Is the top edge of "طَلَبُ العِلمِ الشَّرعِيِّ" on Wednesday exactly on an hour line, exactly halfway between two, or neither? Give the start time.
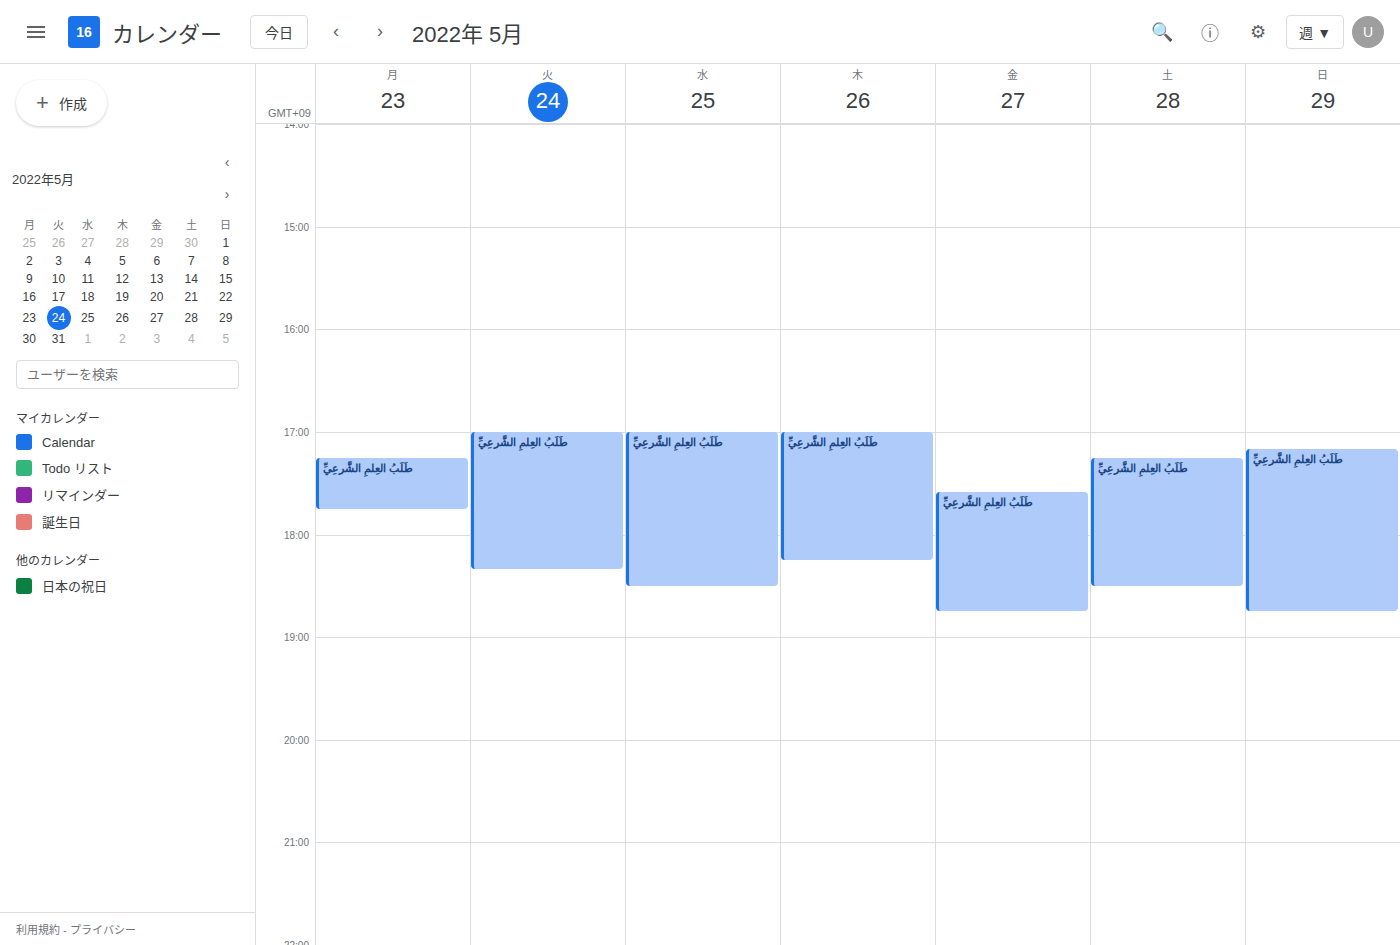
5:00 PM -- exactly on the 5 PM line.